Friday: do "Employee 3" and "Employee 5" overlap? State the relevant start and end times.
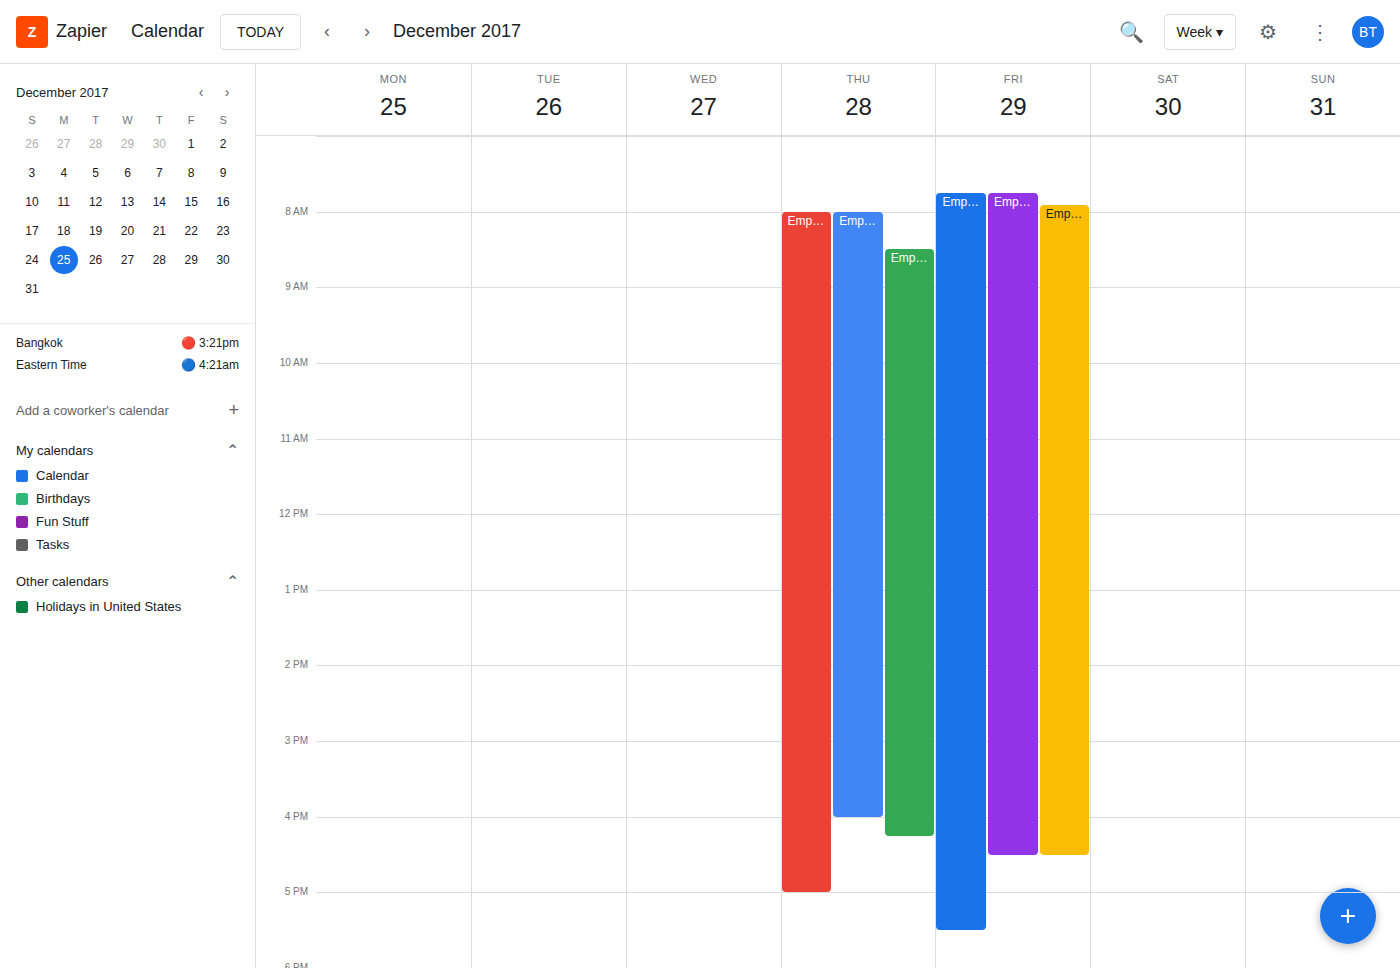
"Employee 3" runs 7:45 AM to 4:30 PM, inside "Employee 5" -- they overlap.